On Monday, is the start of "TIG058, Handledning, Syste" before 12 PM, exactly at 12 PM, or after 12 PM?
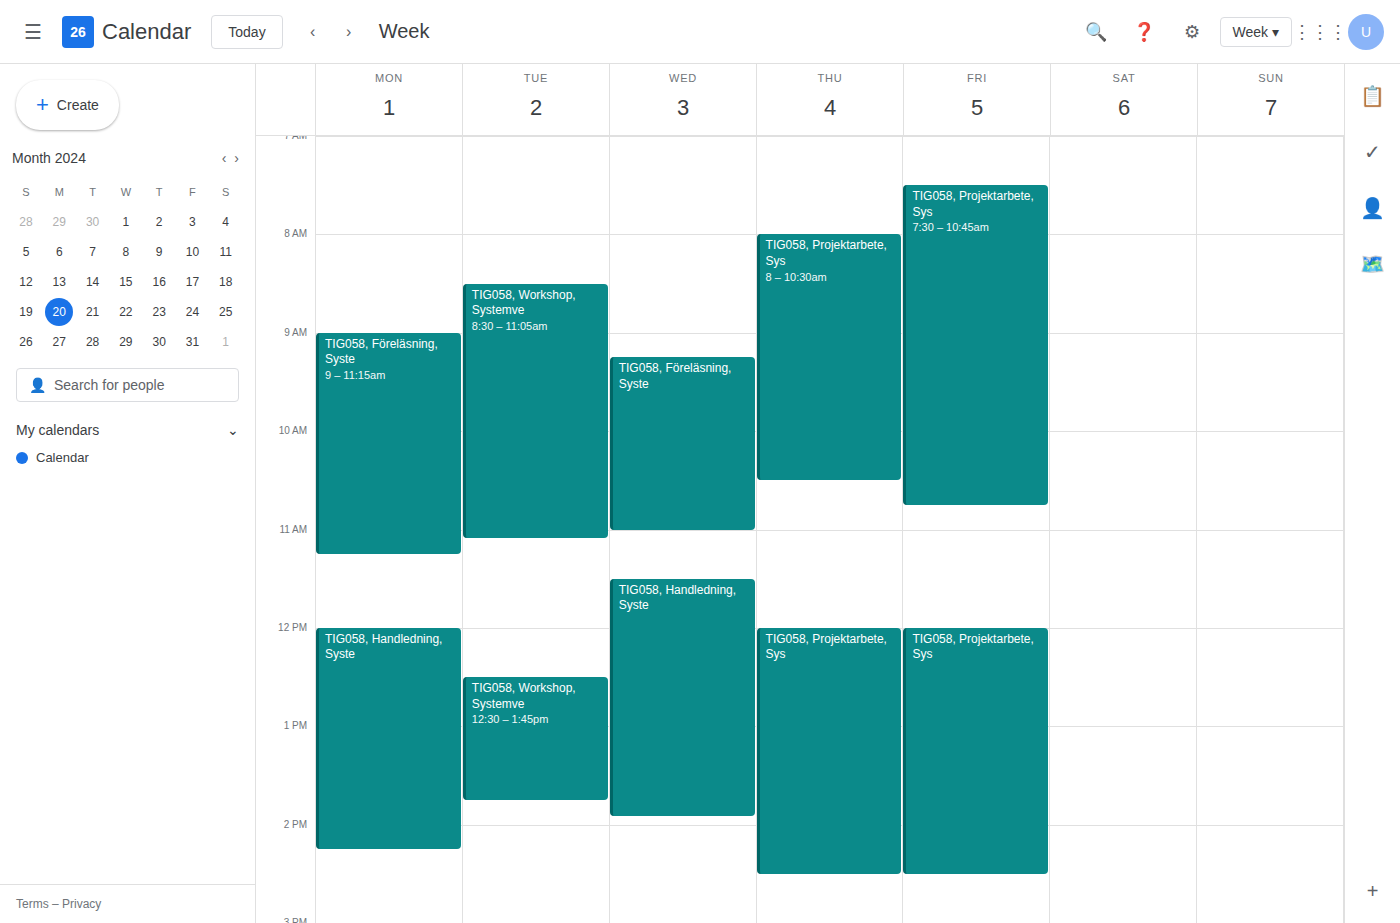
12:00 PM -- exactly at 12 PM, on the 12 PM line.